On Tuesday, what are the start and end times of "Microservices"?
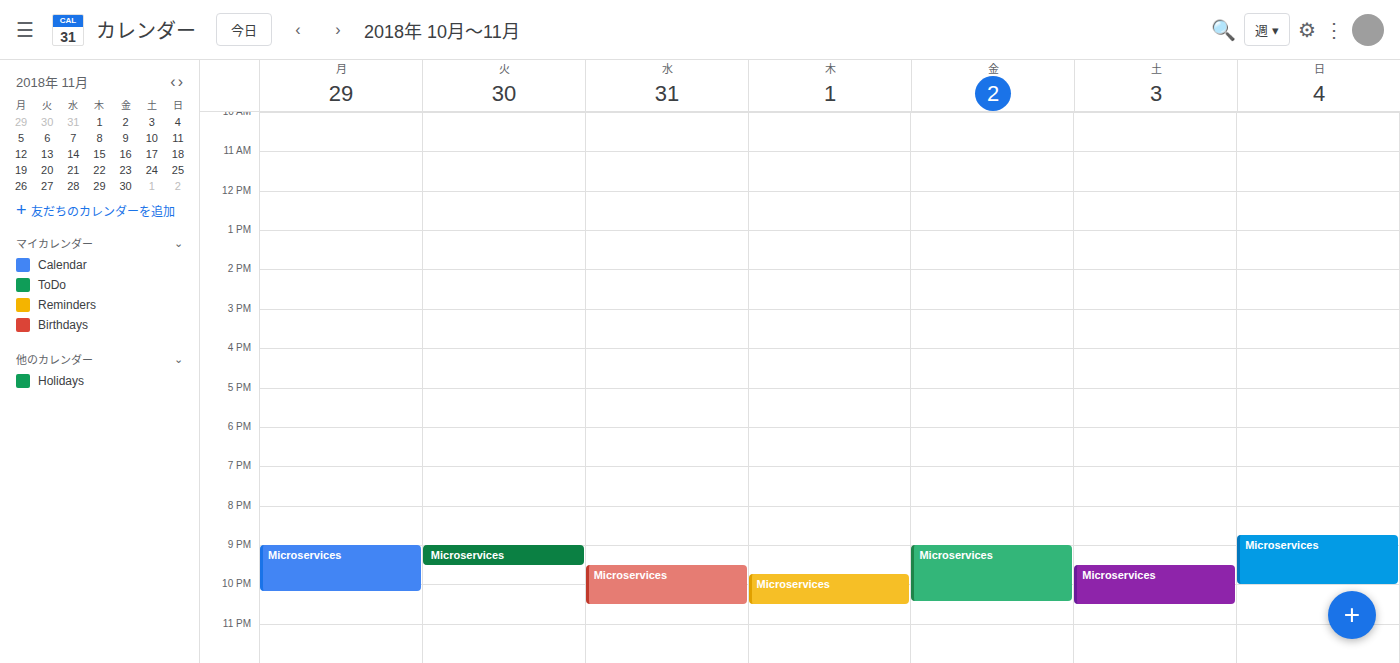
9:00 PM to 9:30 PM